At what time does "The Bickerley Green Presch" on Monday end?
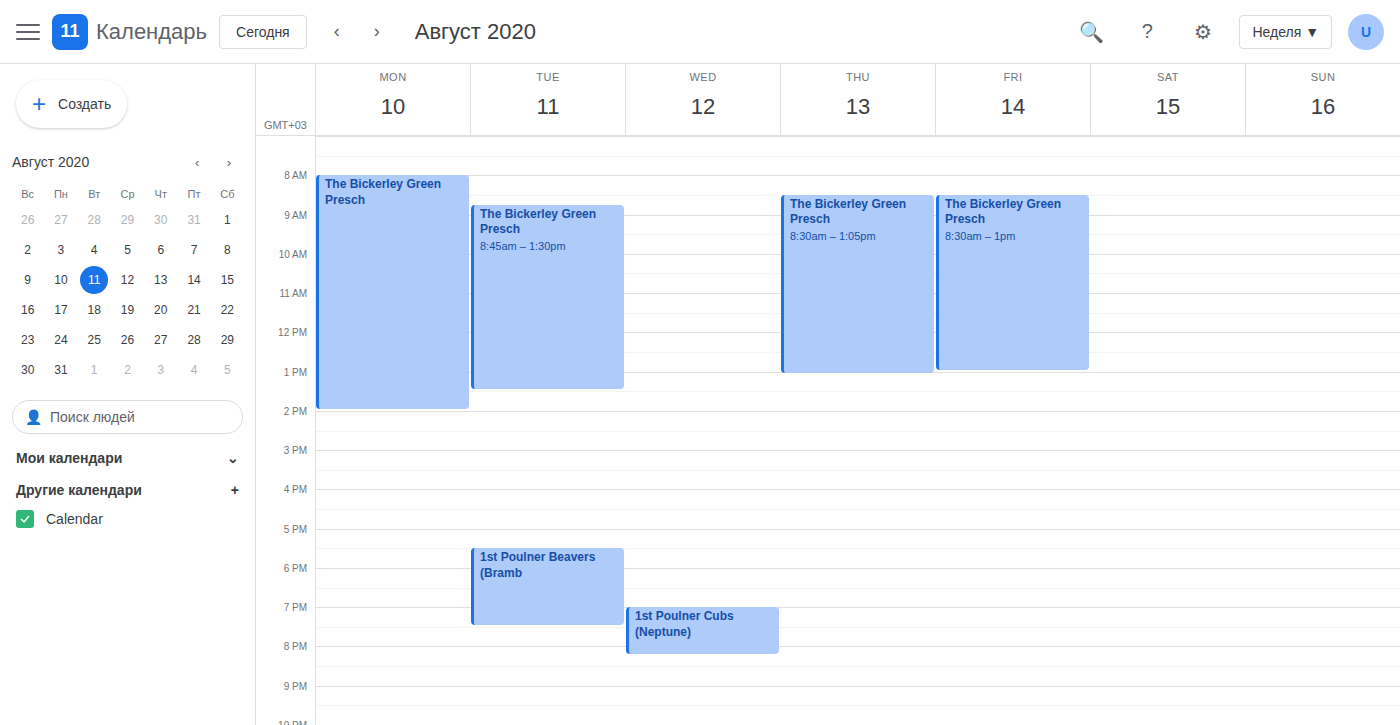
2:00 PM